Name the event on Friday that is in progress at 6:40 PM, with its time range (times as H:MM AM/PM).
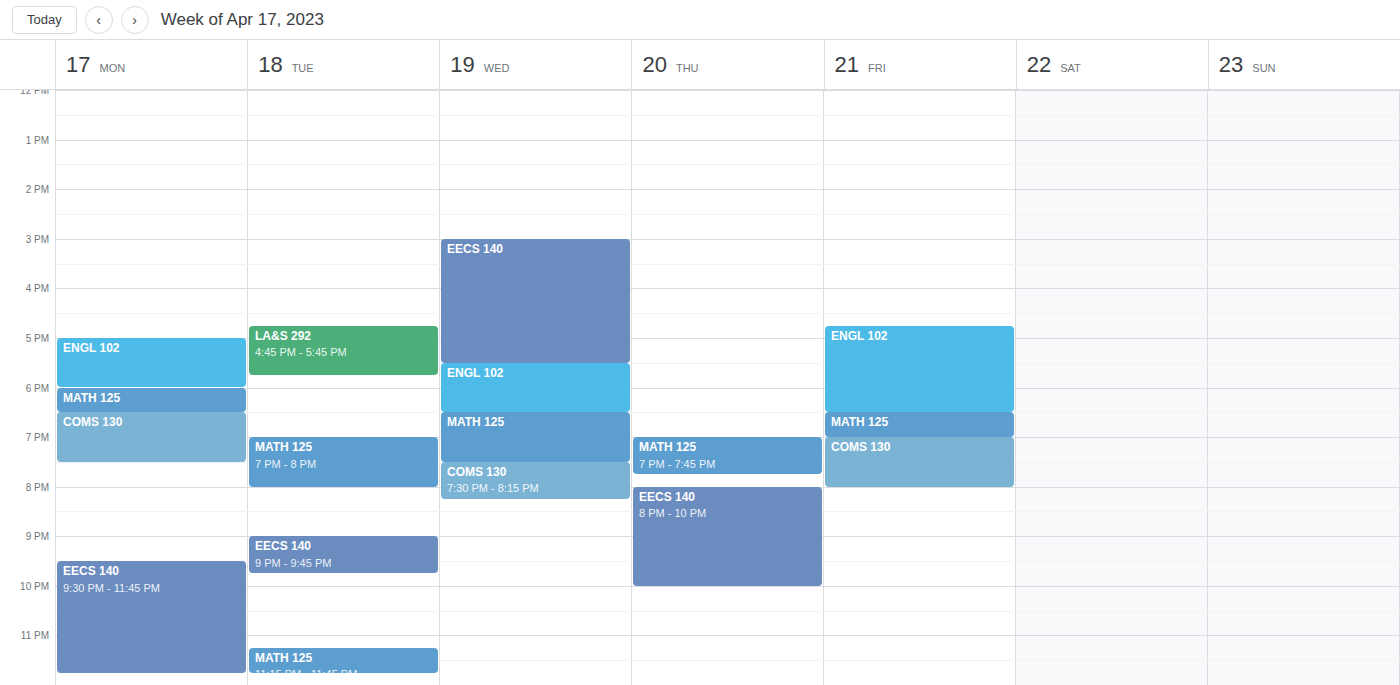
"MATH 125", 6:30 PM to 7:00 PM